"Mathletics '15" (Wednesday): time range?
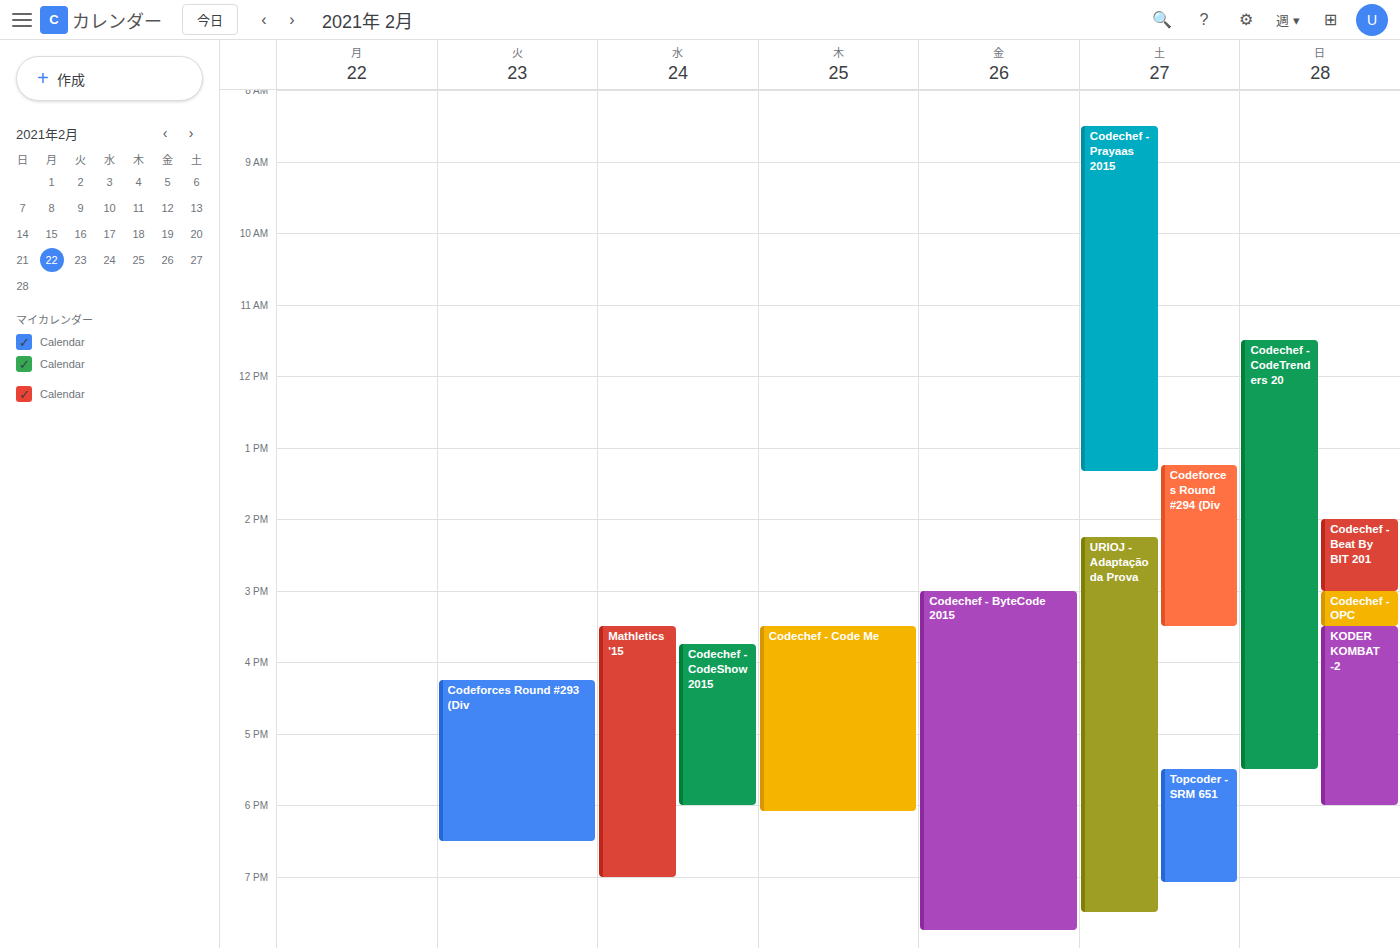
3:30 PM to 7:00 PM